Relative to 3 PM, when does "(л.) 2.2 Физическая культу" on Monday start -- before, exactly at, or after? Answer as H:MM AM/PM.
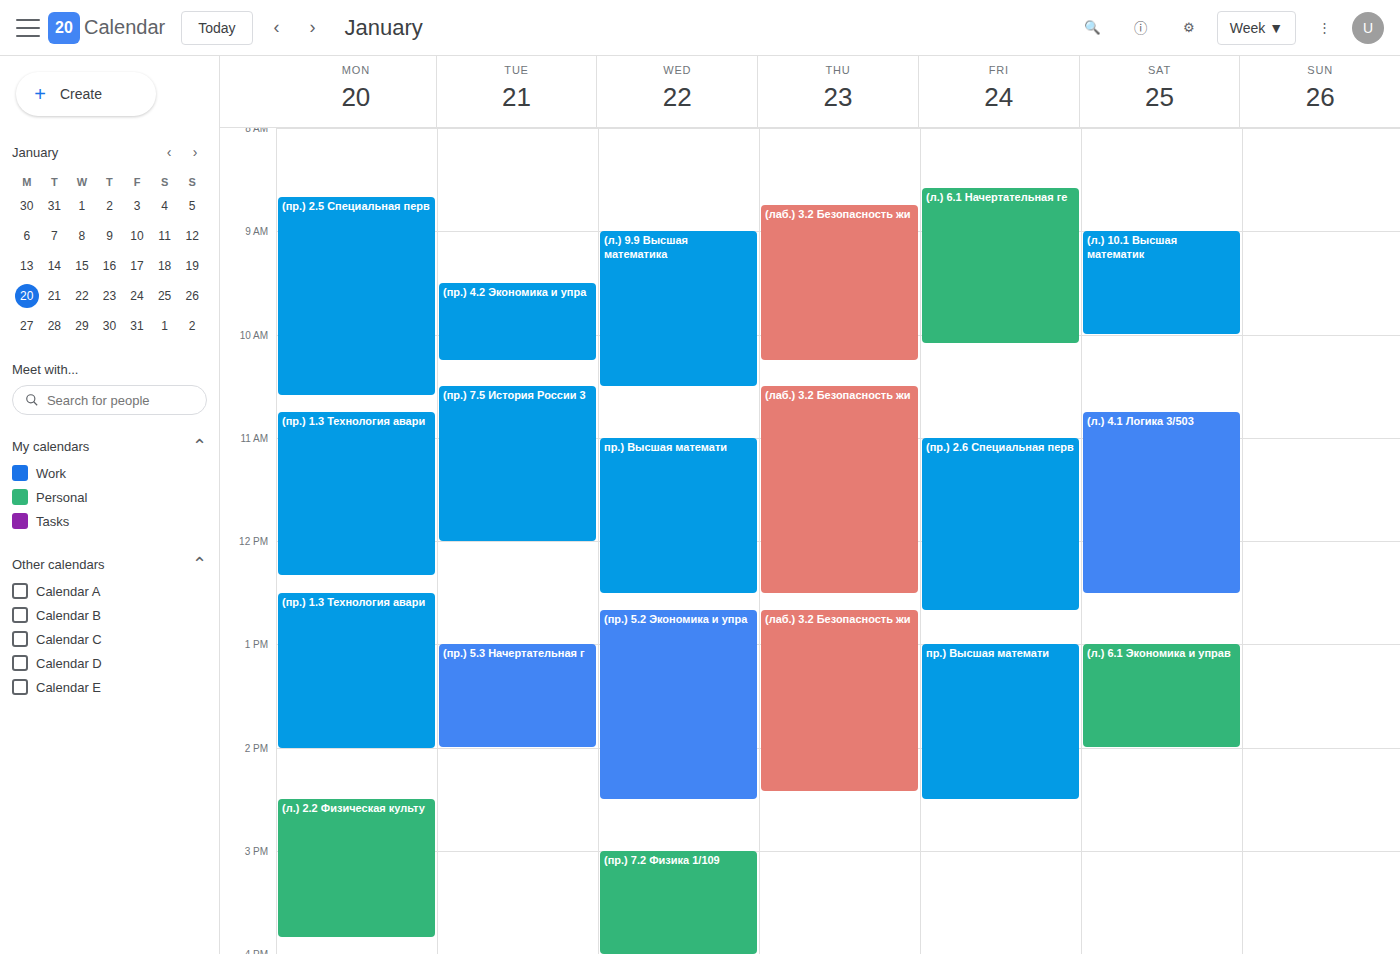
2:30 PM -- before 3 PM, 30 minutes above the 3 PM line.